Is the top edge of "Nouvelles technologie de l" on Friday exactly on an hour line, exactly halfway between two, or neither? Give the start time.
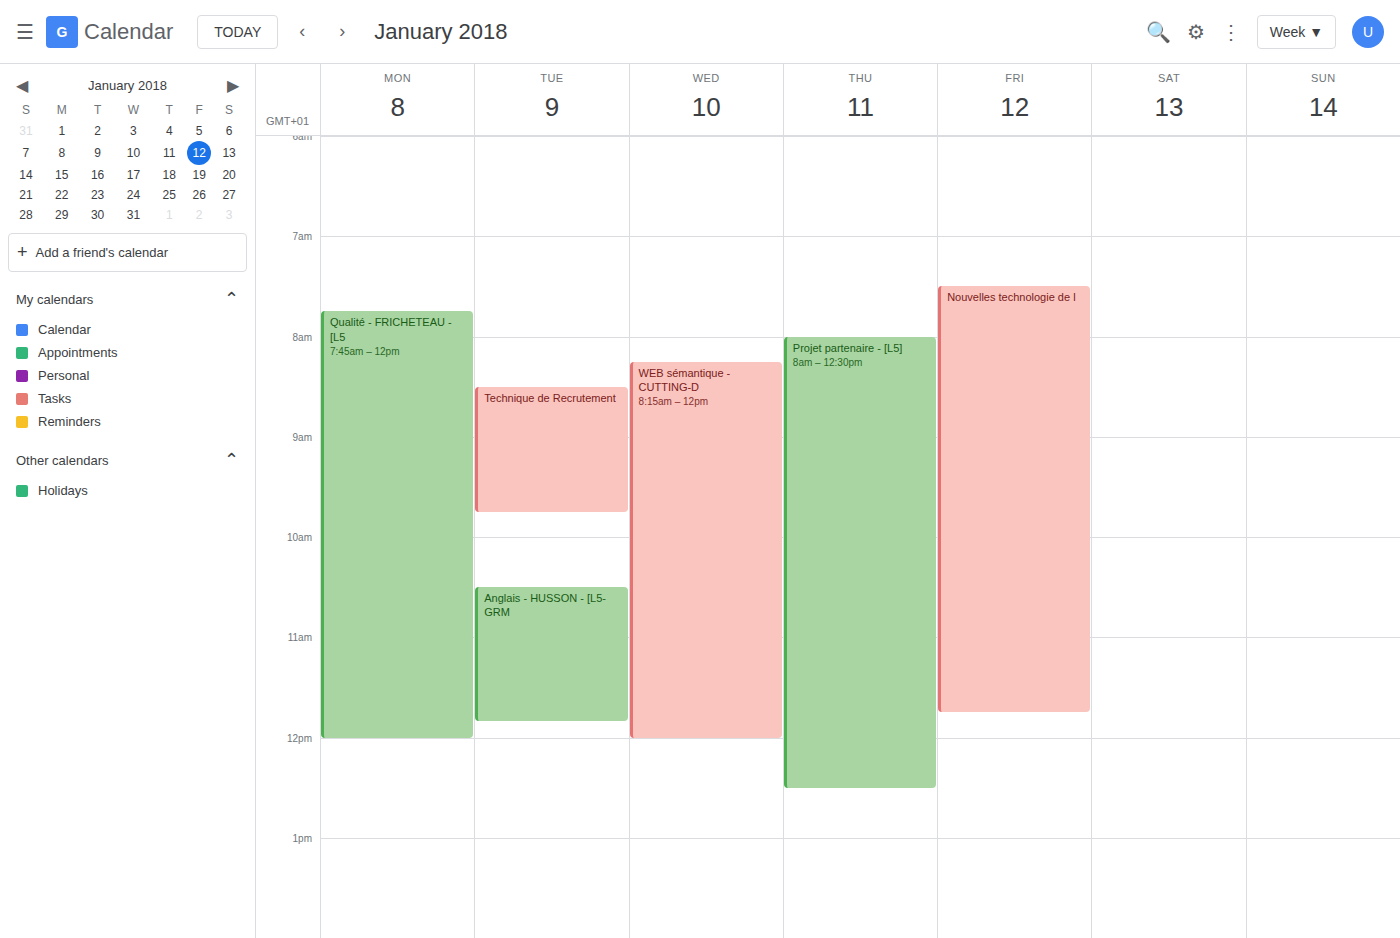
07:30 -- halfway between the 07:00 and 08:00 lines.